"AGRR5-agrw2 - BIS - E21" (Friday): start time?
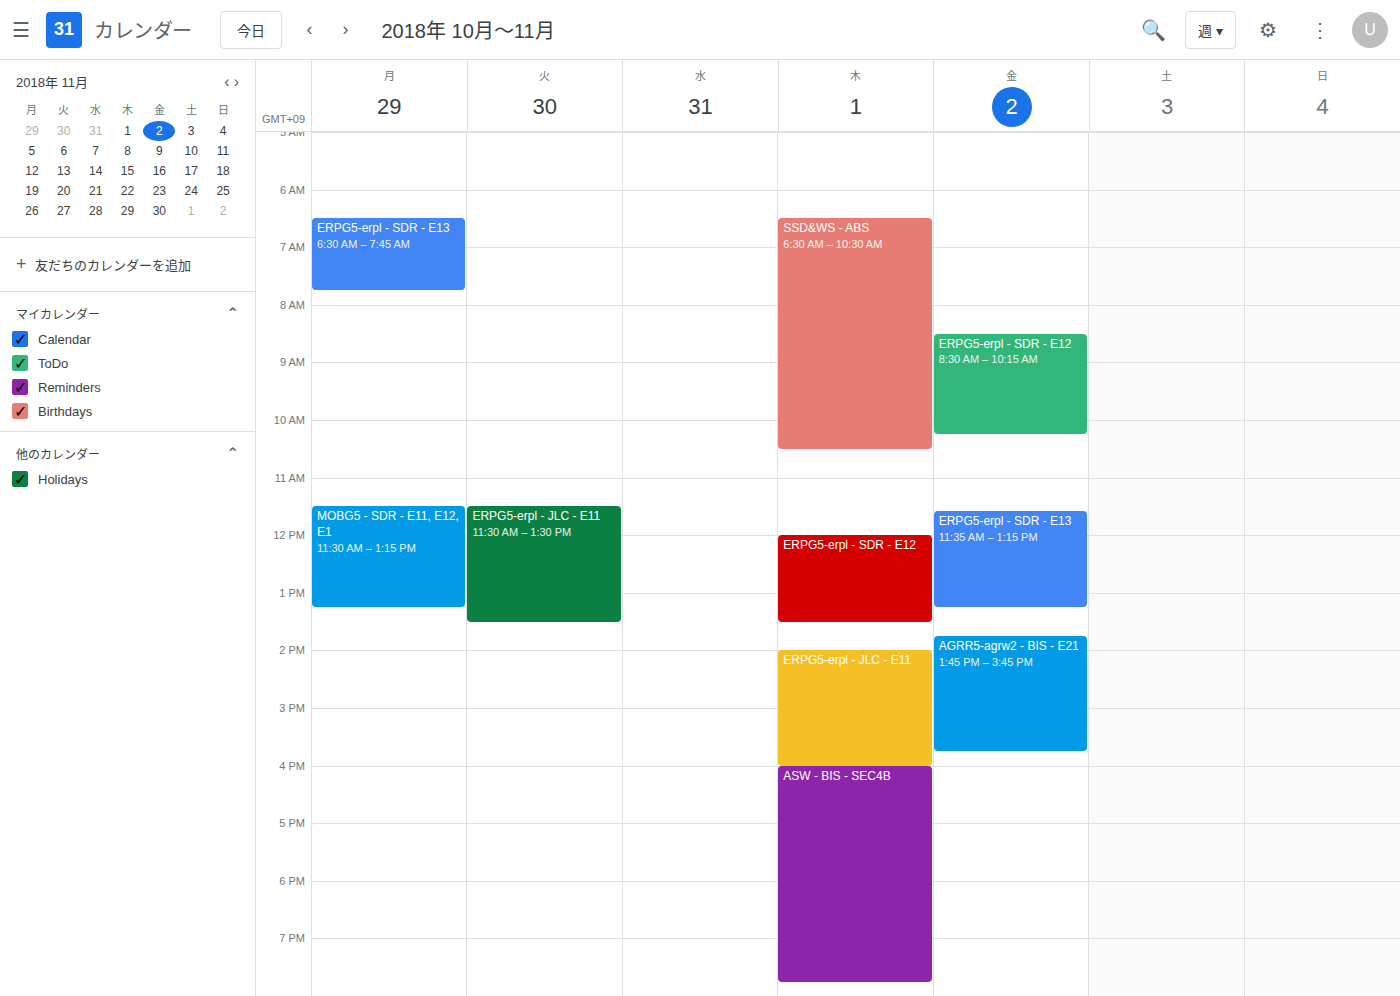
1:45 PM